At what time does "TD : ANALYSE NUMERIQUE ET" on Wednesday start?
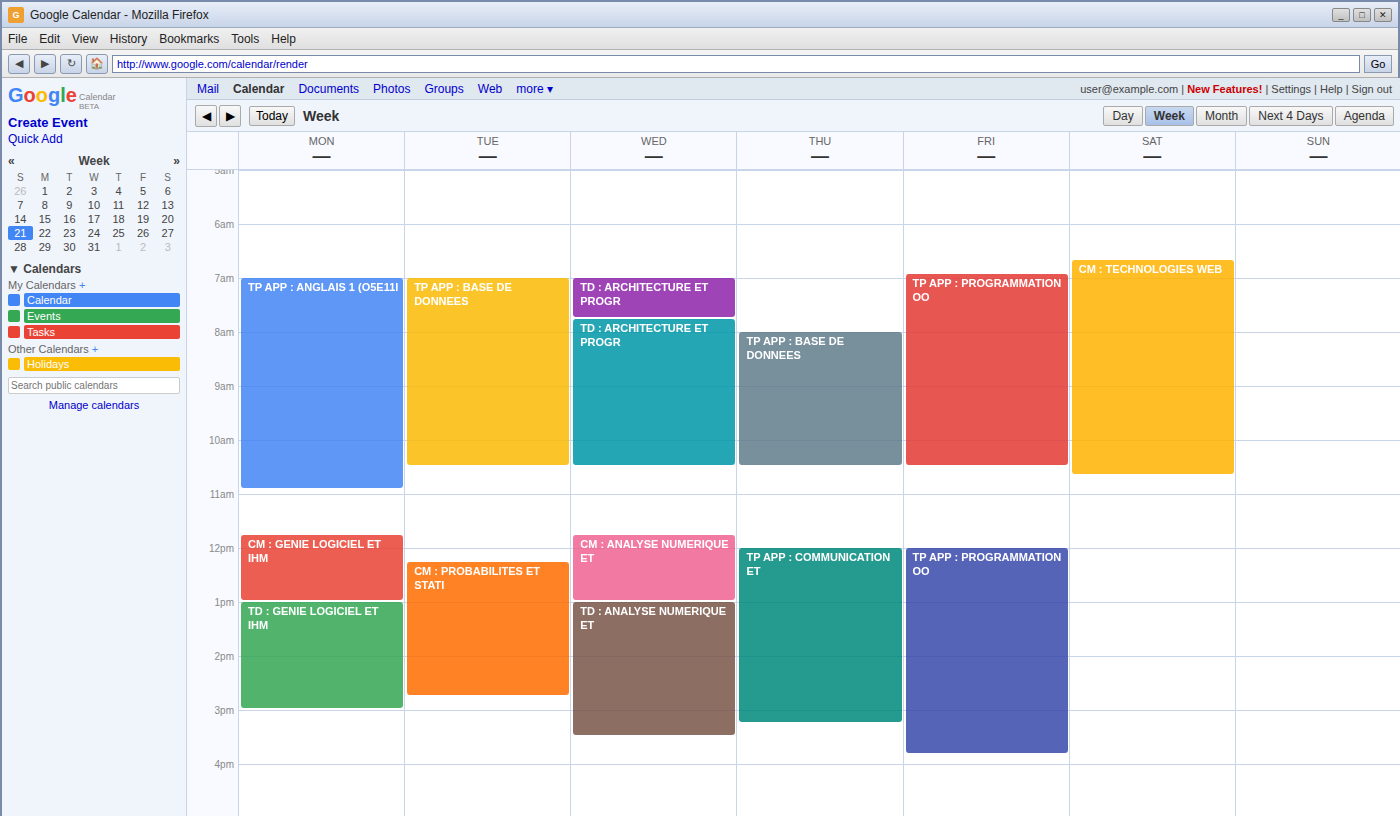
1:00 PM